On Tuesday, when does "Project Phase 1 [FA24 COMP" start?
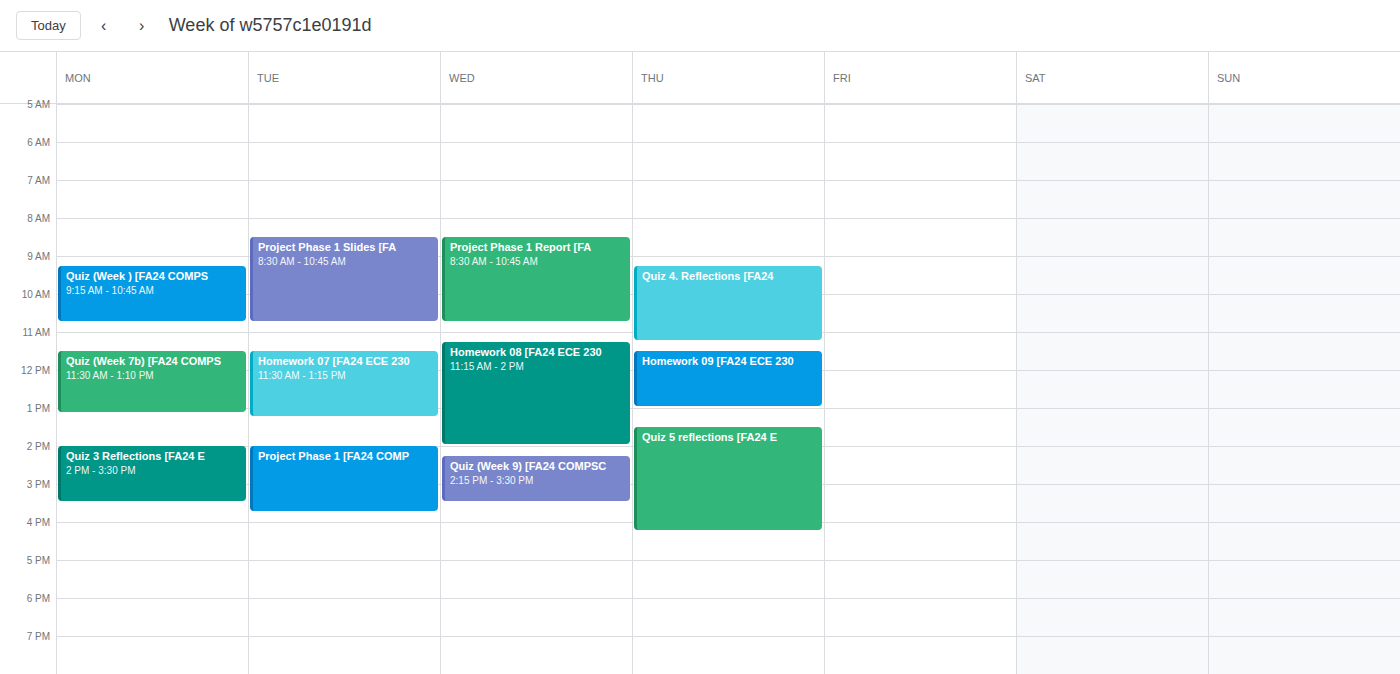
2:00 PM